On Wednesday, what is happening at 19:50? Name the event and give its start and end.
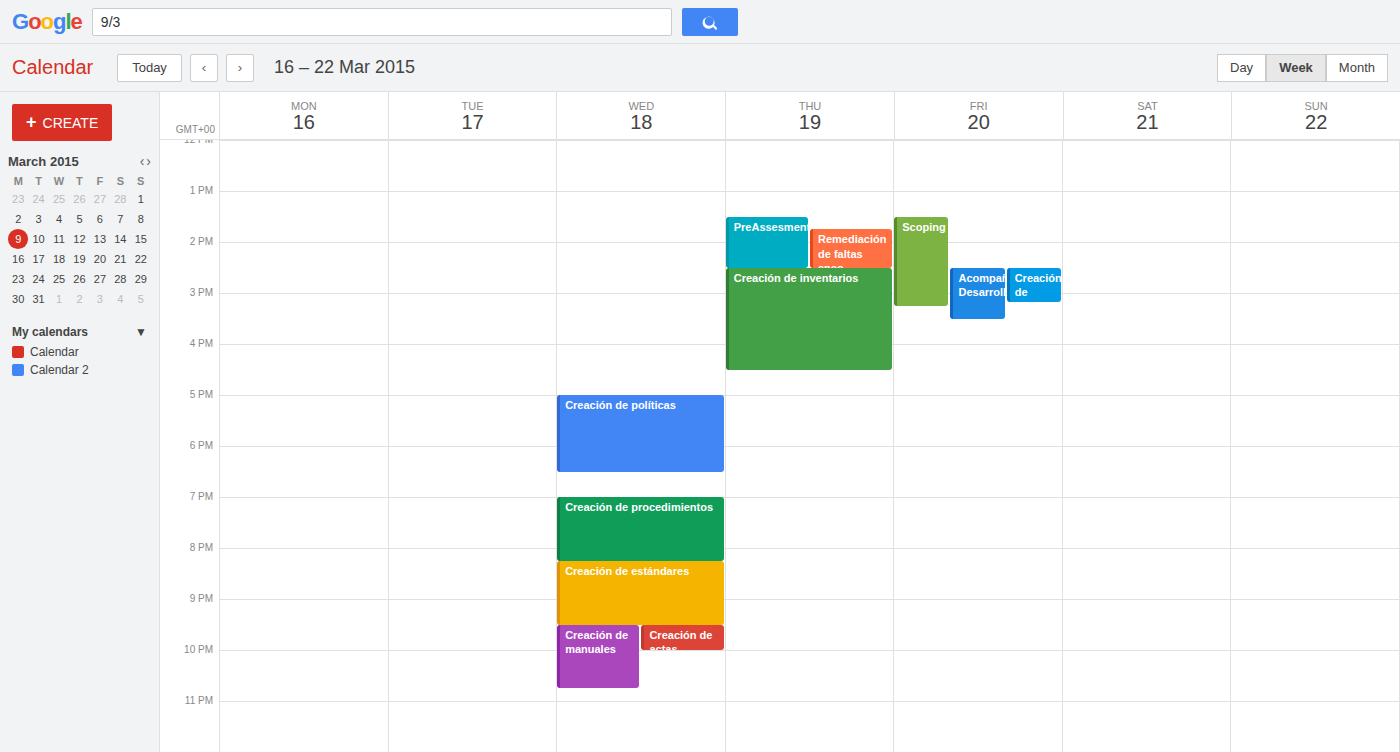
"Creación de procedimientos", 19:00 to 20:15